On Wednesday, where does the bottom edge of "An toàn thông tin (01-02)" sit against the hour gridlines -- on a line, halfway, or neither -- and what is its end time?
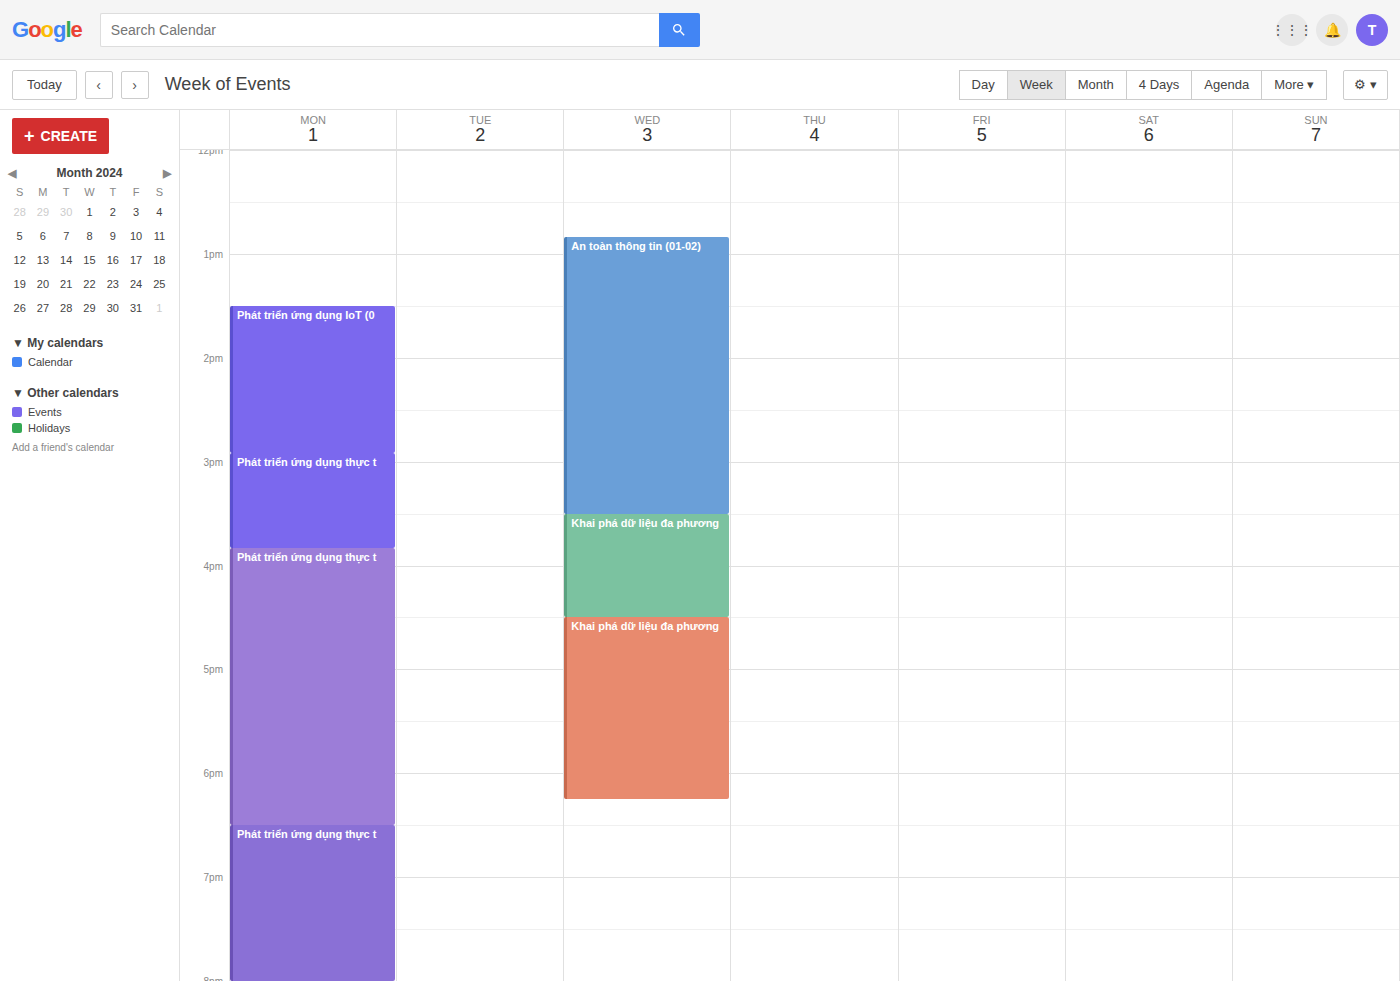
3:30 PM -- halfway between the 3 PM and 4 PM lines.